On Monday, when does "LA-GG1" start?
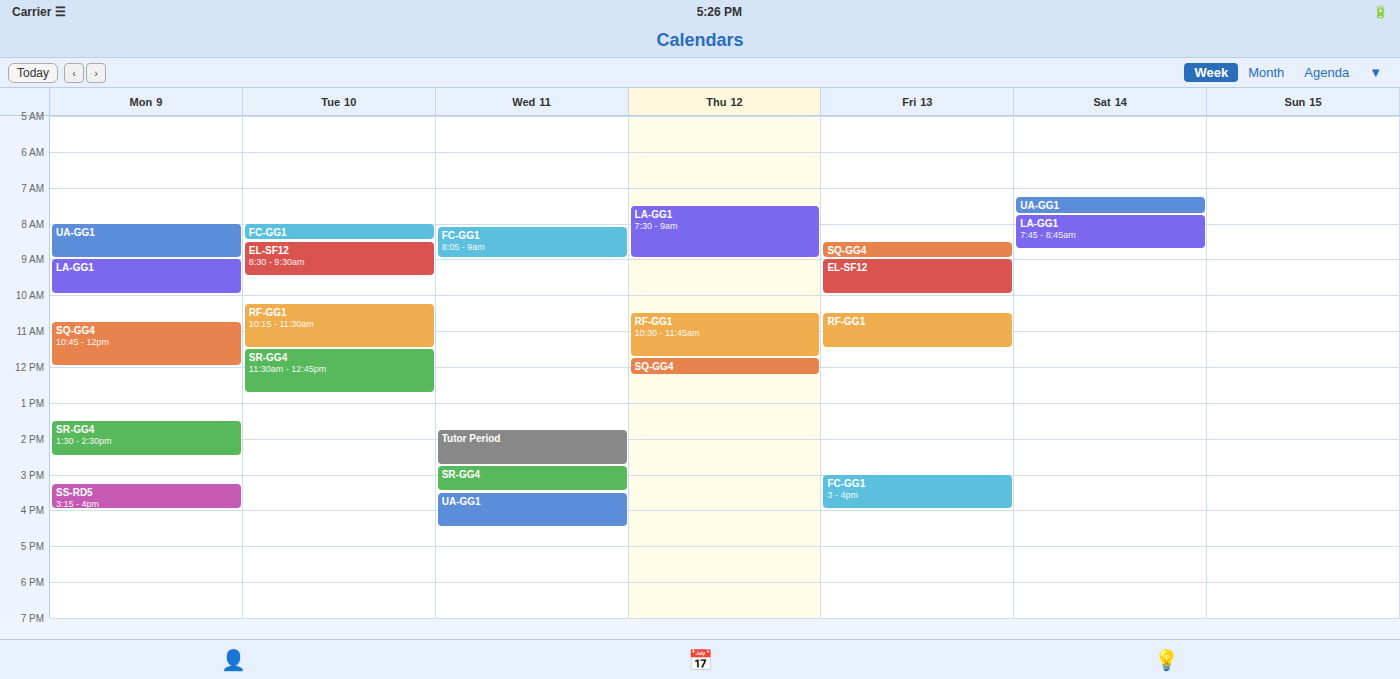
9:00 AM